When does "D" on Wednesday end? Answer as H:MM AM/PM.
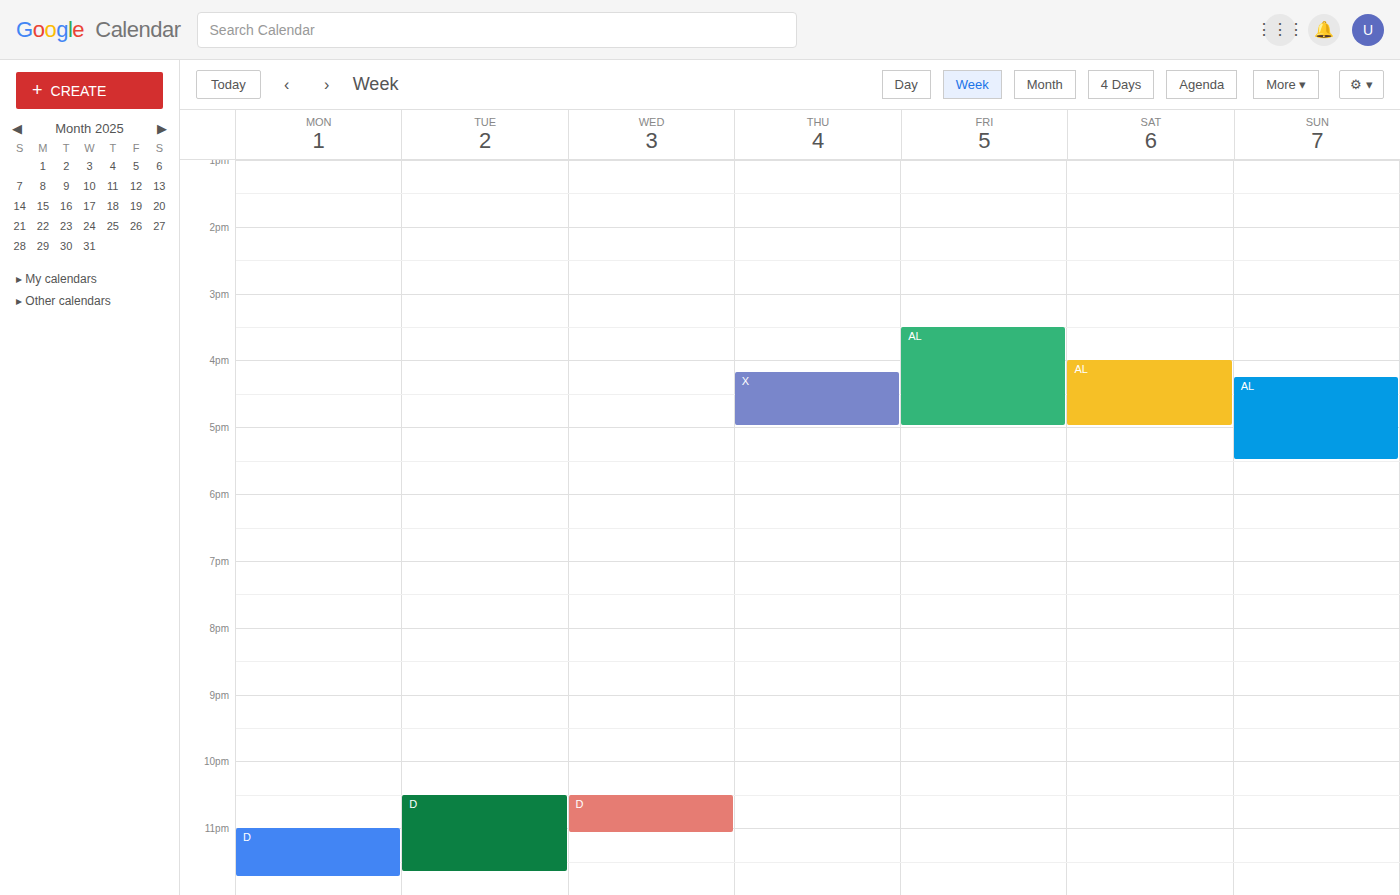
11:05 PM